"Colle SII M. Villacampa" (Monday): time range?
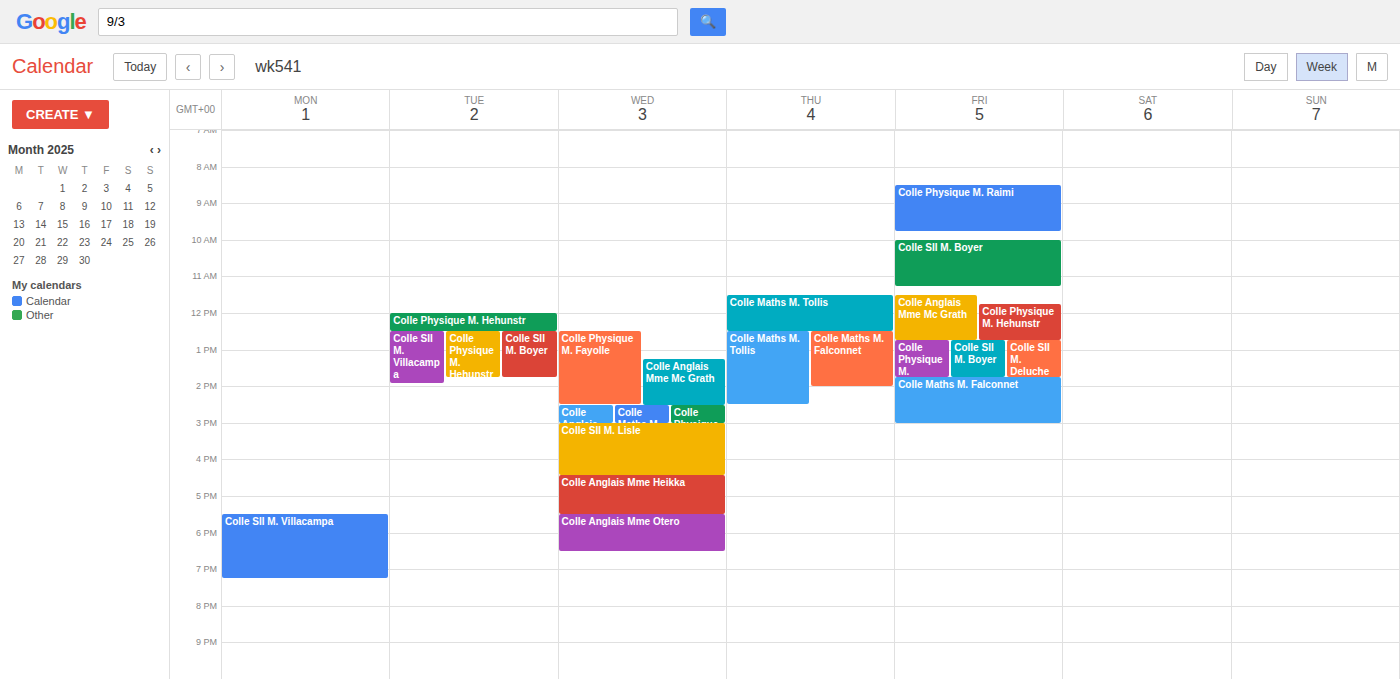
5:30 PM to 7:15 PM